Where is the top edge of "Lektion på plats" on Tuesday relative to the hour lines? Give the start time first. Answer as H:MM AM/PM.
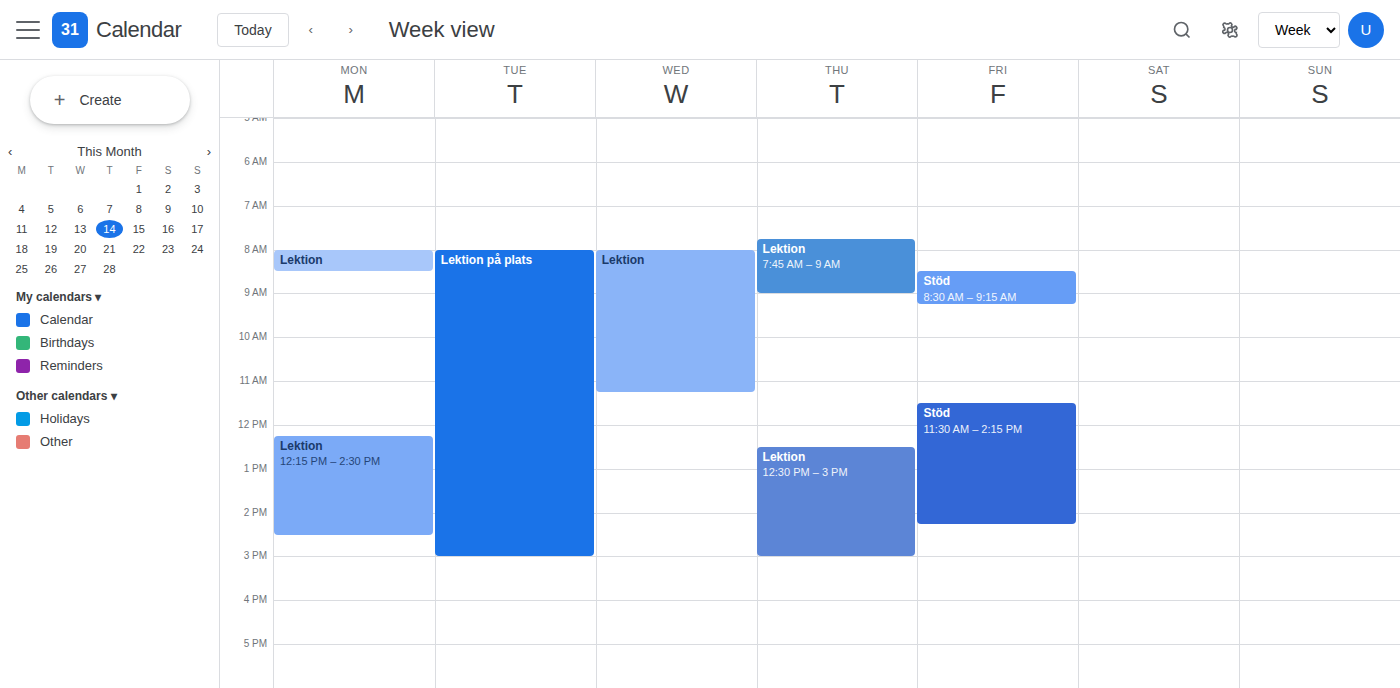
8:00 AM -- exactly on the 8 AM line.